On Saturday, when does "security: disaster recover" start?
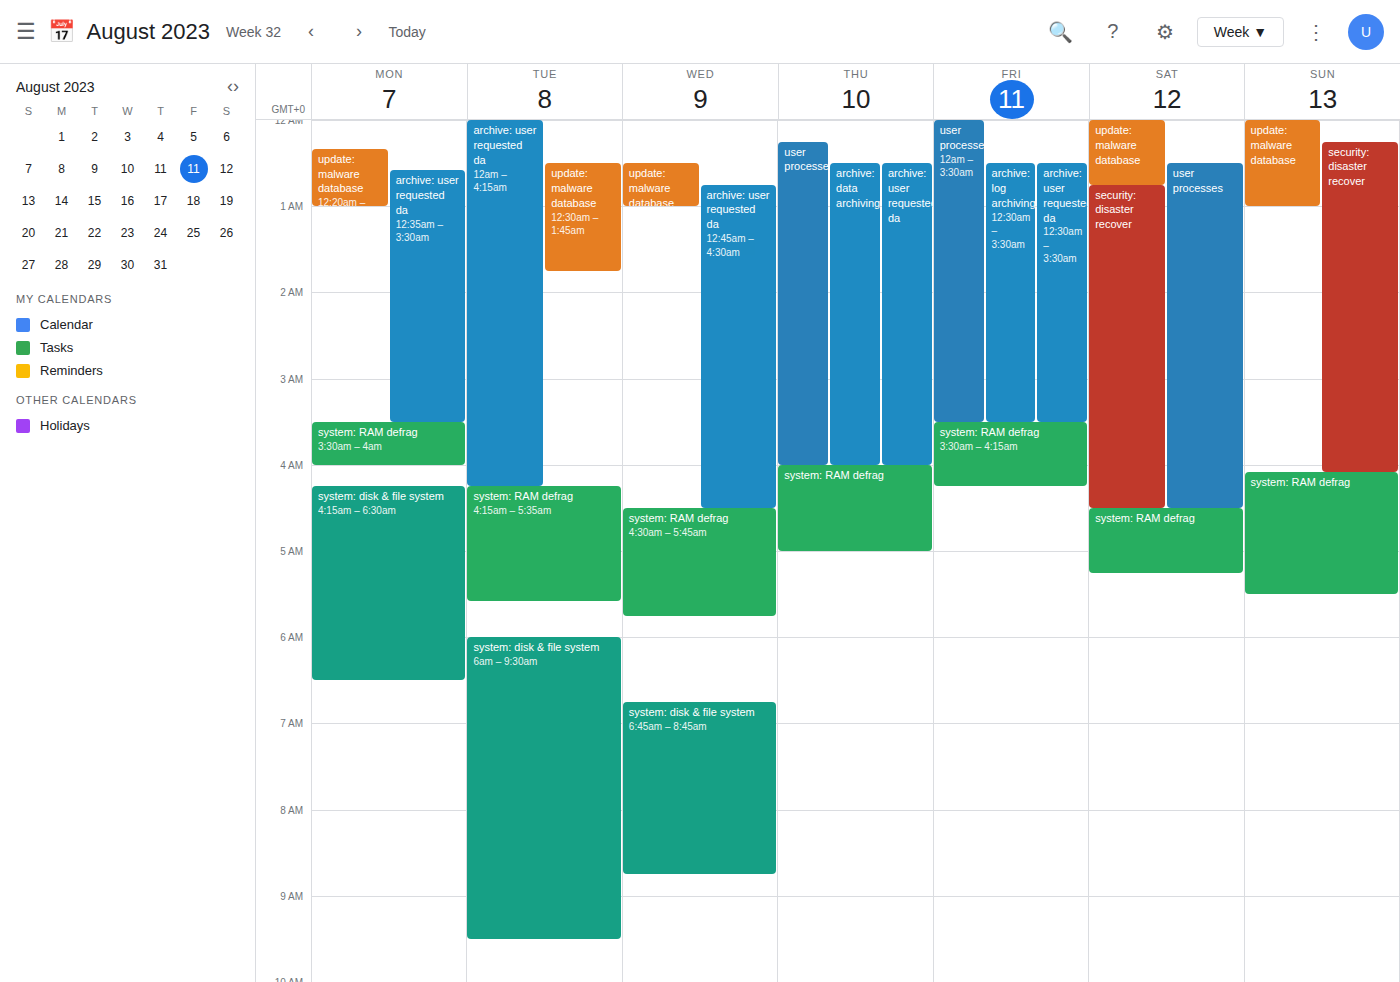
12:45 AM